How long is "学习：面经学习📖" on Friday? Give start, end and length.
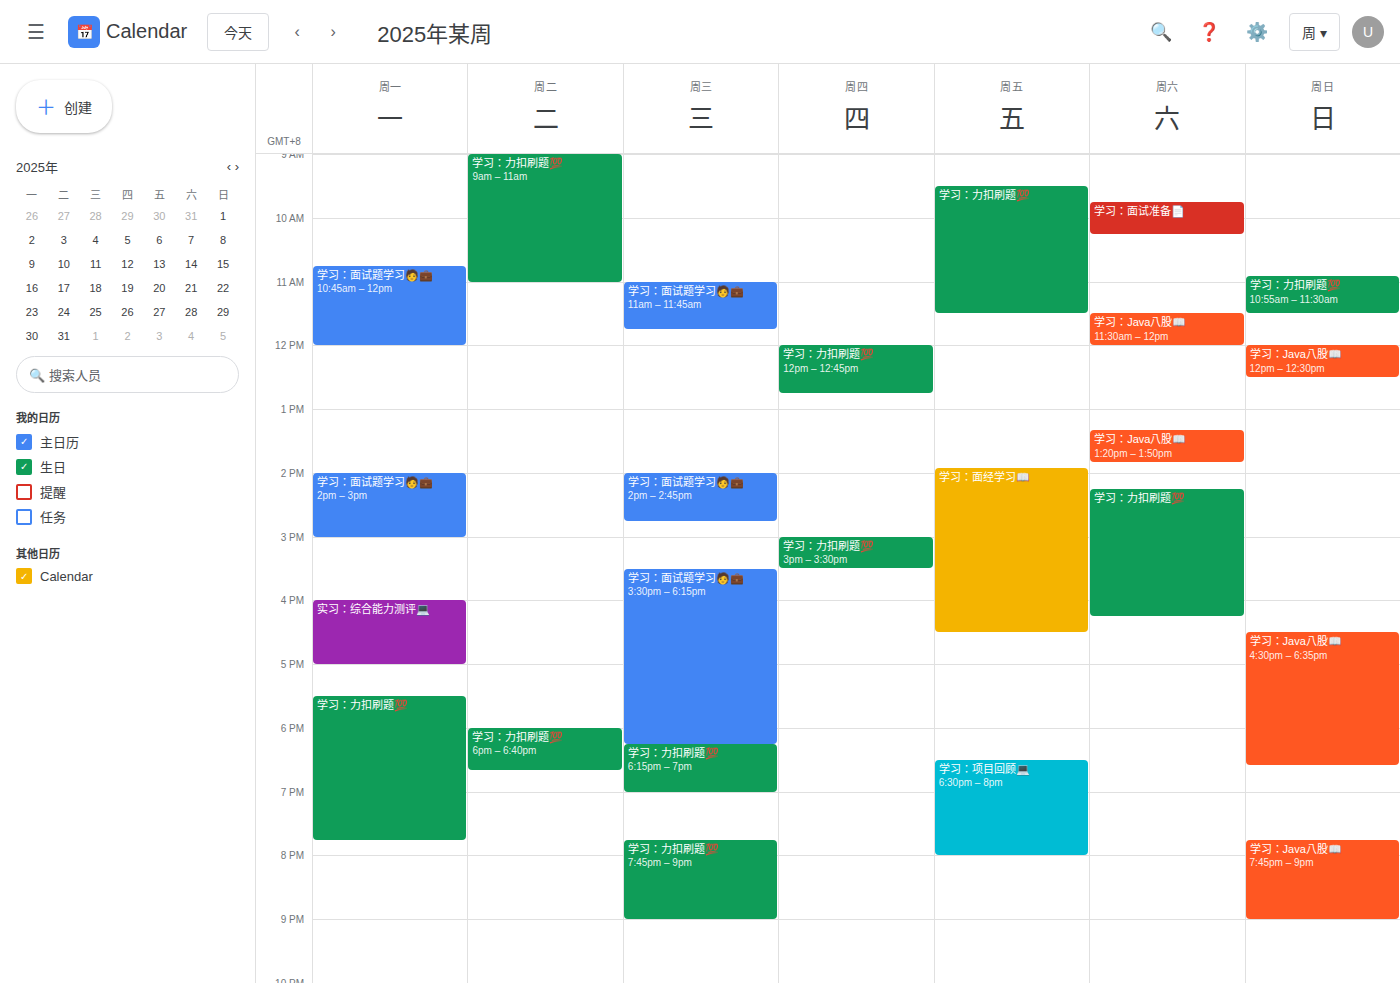
1:55 PM to 4:30 PM, 2 hours 35 minutes